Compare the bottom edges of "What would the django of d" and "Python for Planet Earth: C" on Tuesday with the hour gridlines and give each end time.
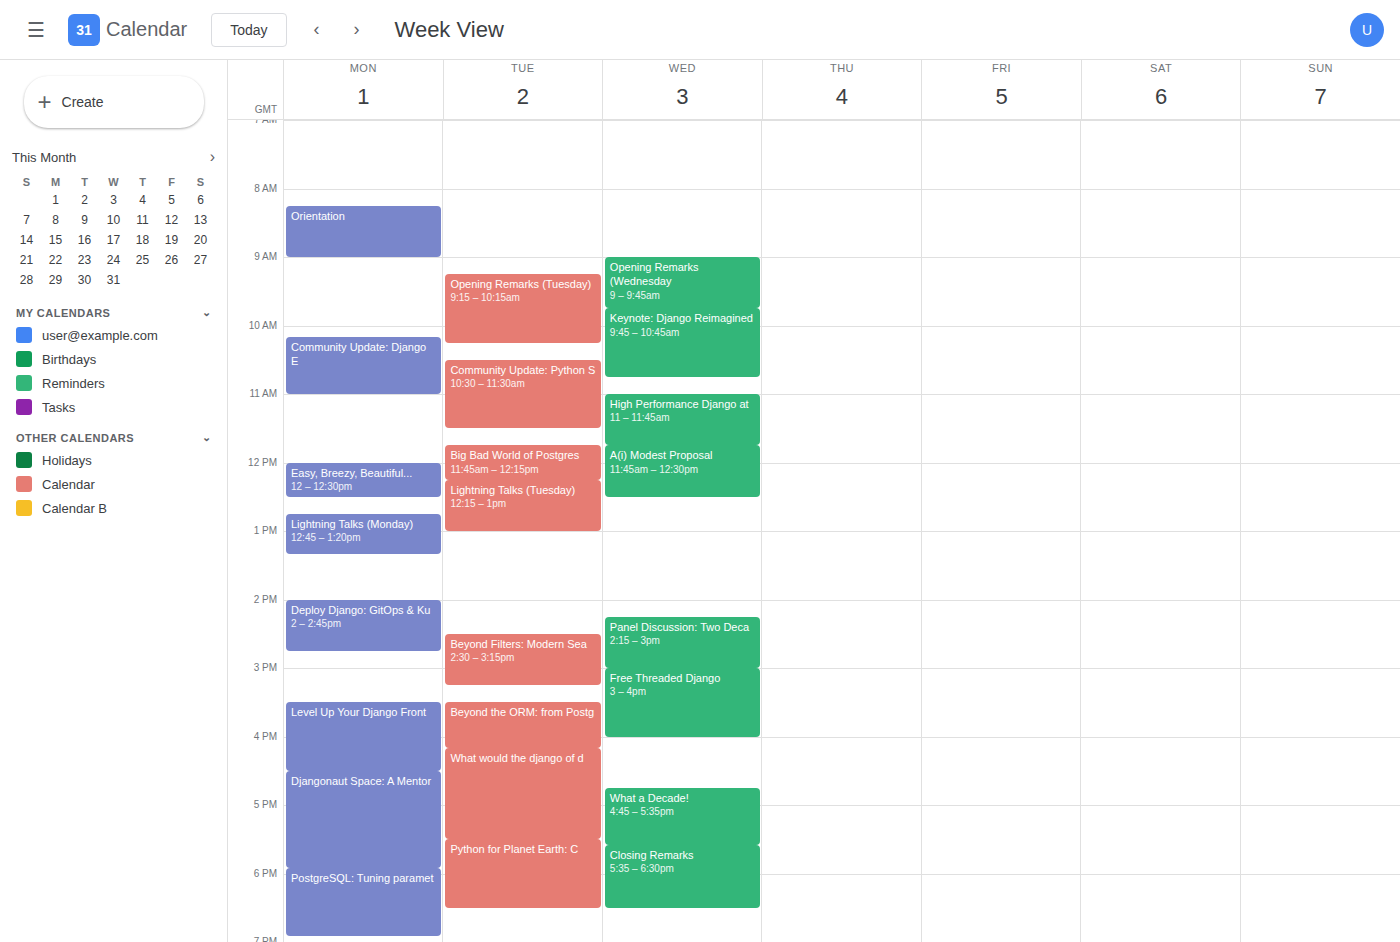
"What would the django of d": 5:30 PM, halfway between the 5 PM and 6 PM lines. "Python for Planet Earth: C": 6:30 PM, halfway between the 6 PM and 7 PM lines.